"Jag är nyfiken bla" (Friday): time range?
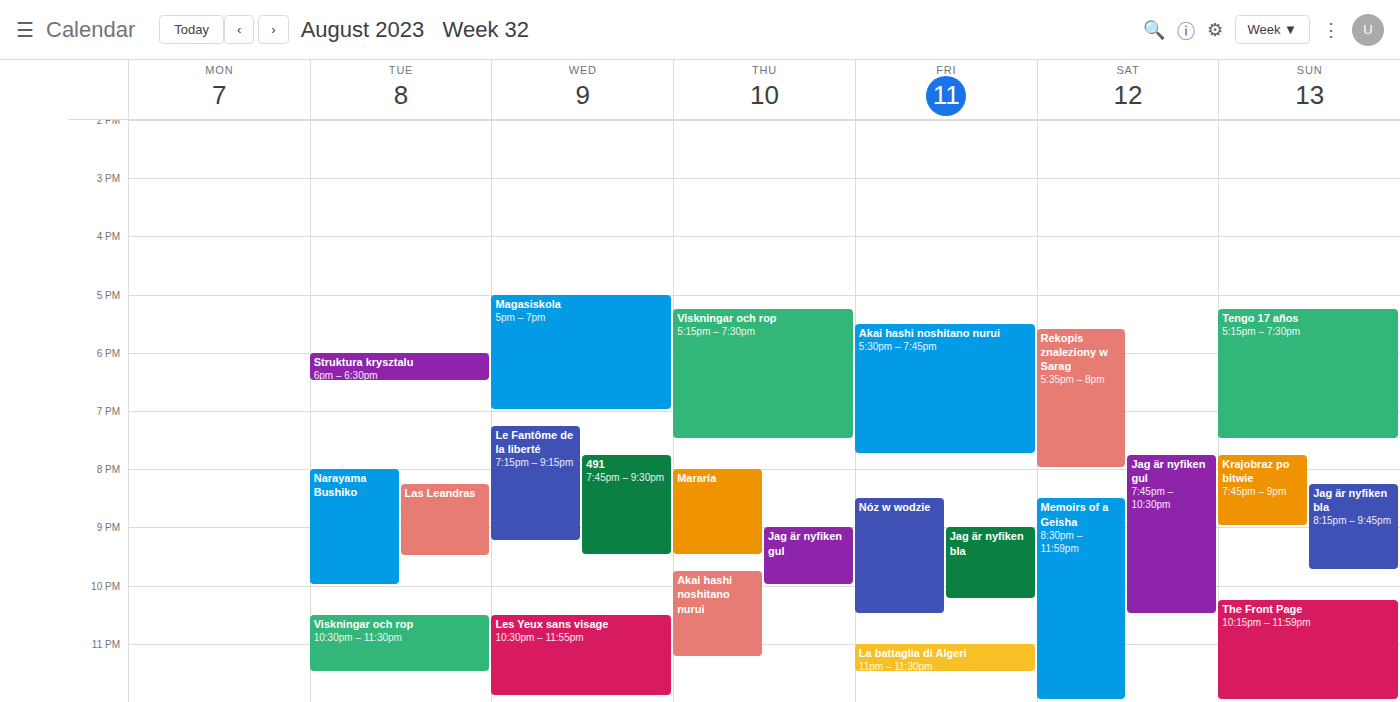
21:00 to 22:15